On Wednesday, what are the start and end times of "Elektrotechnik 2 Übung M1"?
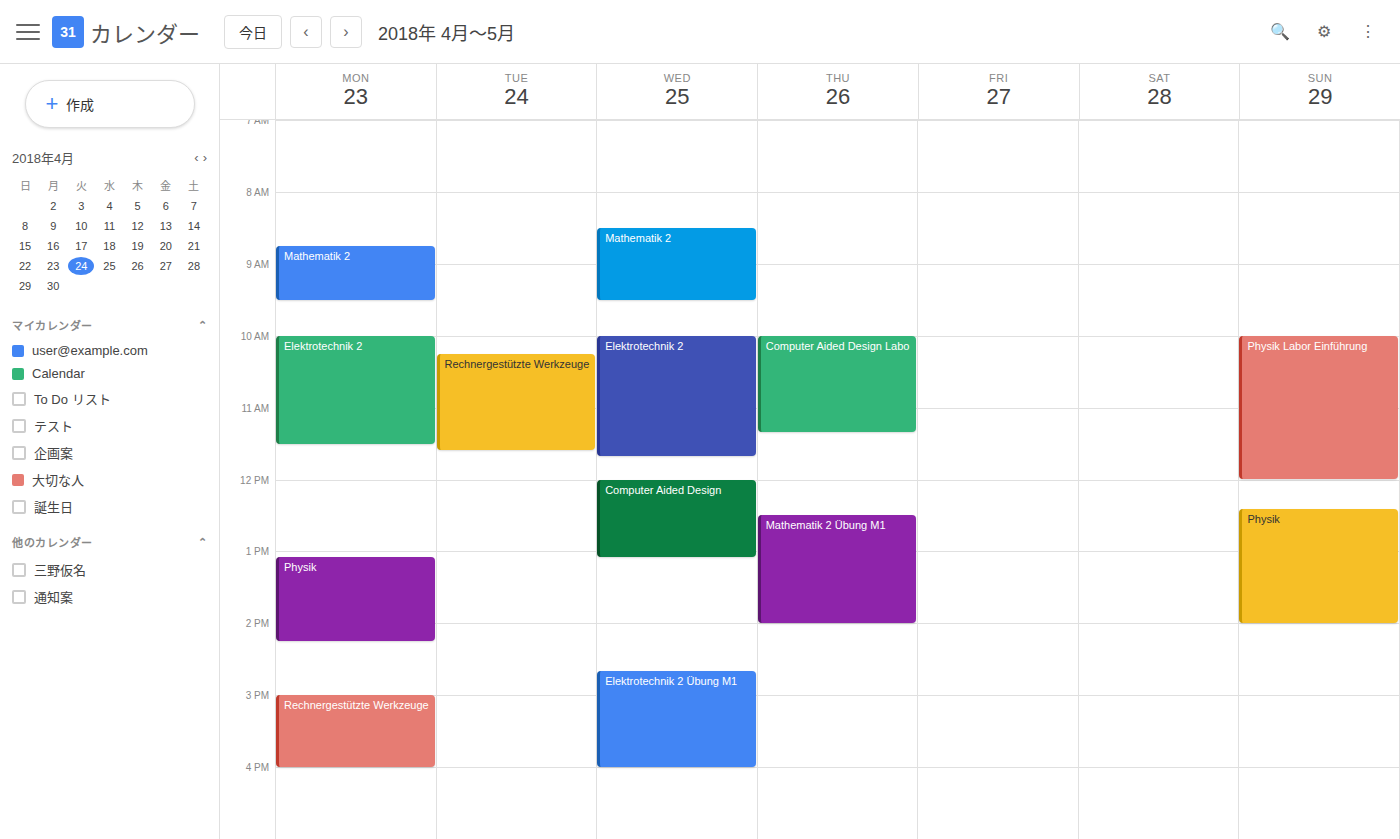
14:40 to 16:00